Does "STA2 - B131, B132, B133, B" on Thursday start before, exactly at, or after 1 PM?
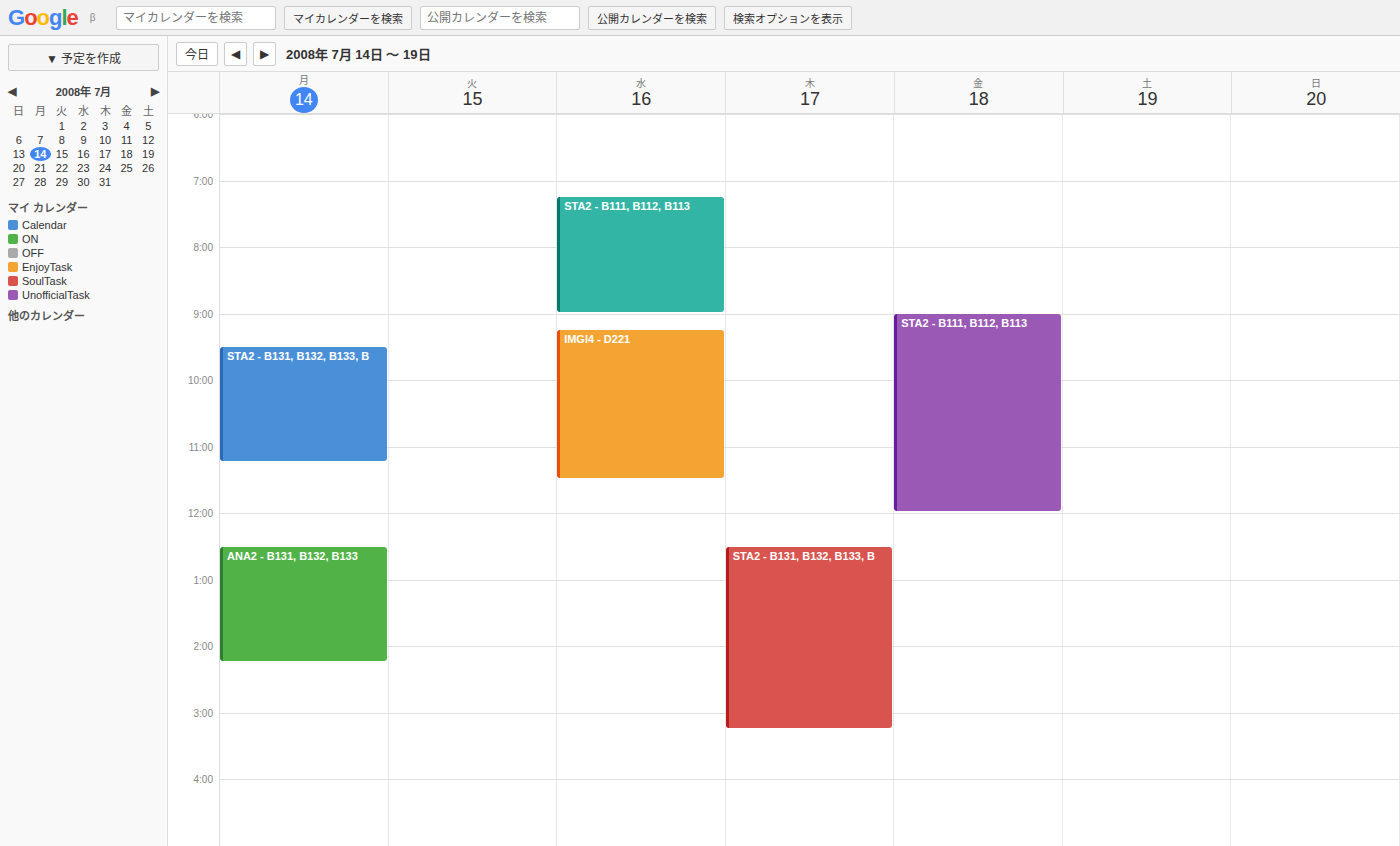
12:30 PM -- before 1 PM, 30 minutes above the 1 PM line.